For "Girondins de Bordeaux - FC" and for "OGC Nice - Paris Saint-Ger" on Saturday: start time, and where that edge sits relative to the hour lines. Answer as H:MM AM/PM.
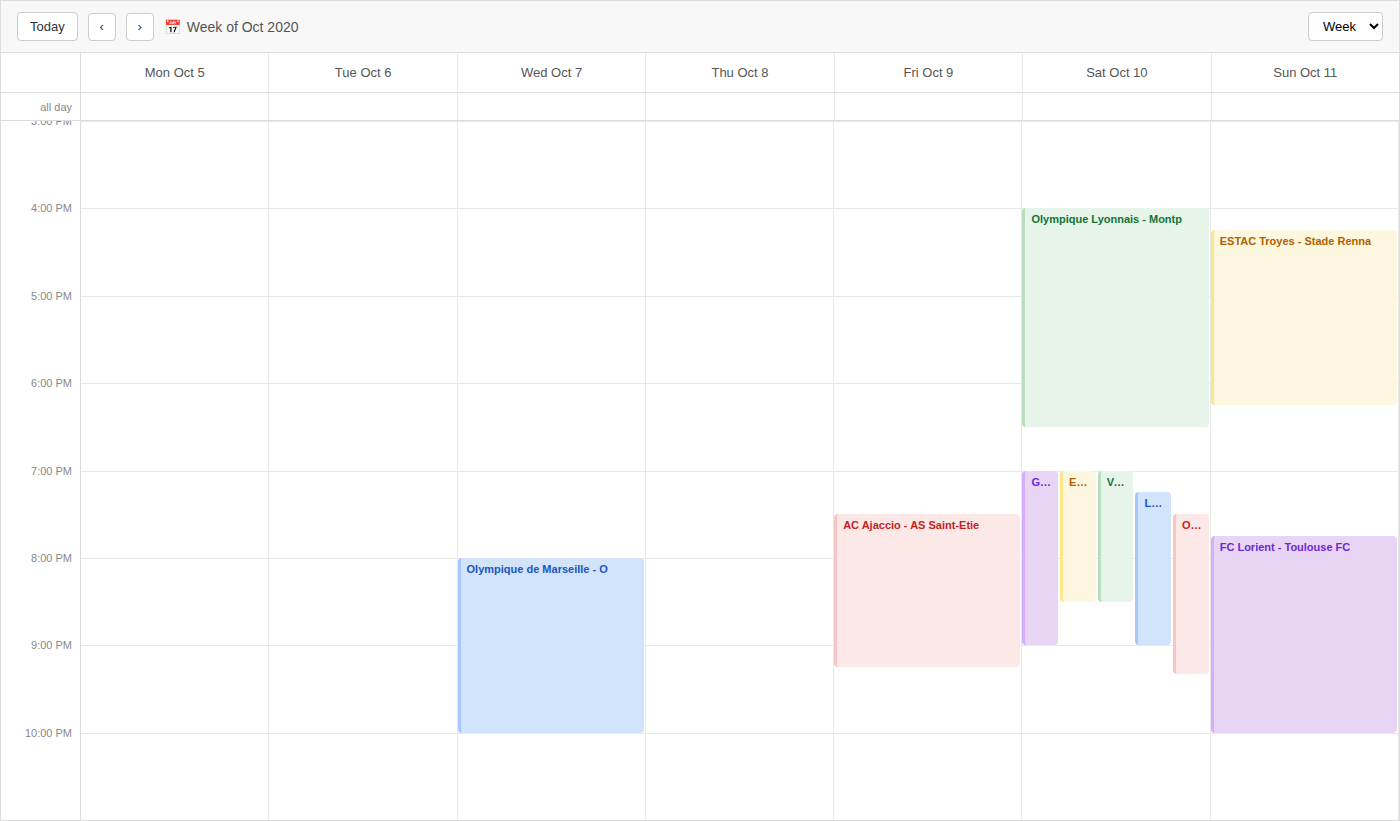
"Girondins de Bordeaux - FC": 7:00 PM, exactly on the 7 PM line. "OGC Nice - Paris Saint-Ger": 7:30 PM, halfway between the 7 PM and 8 PM lines.